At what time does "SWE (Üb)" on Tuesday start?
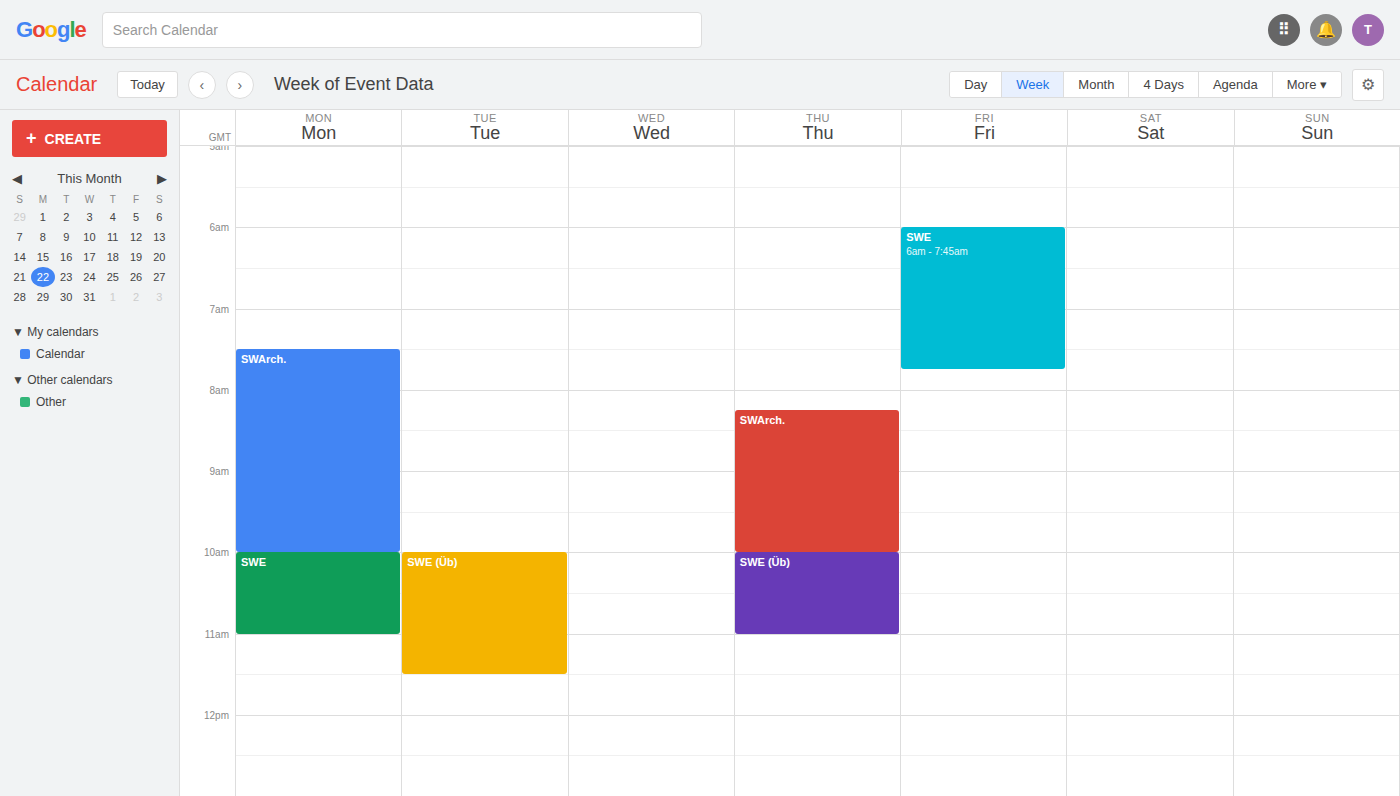
10:00